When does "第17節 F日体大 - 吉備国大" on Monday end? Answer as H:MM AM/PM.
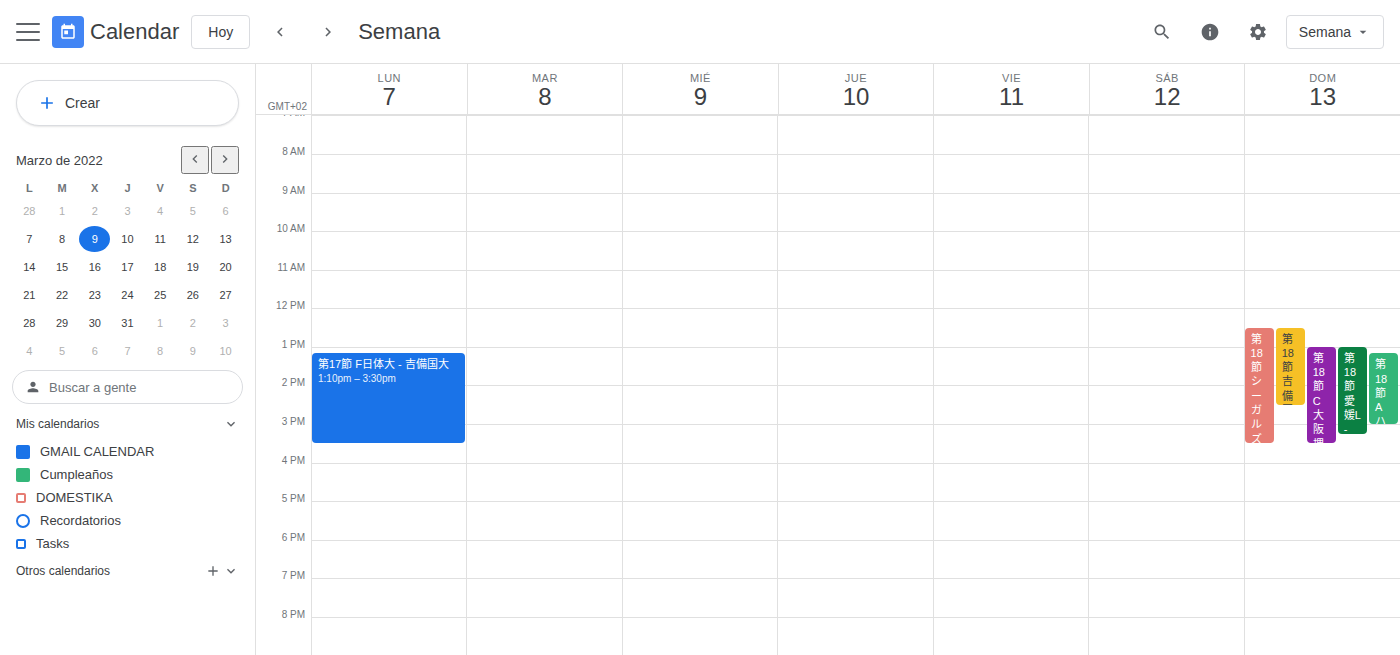
3:30 PM